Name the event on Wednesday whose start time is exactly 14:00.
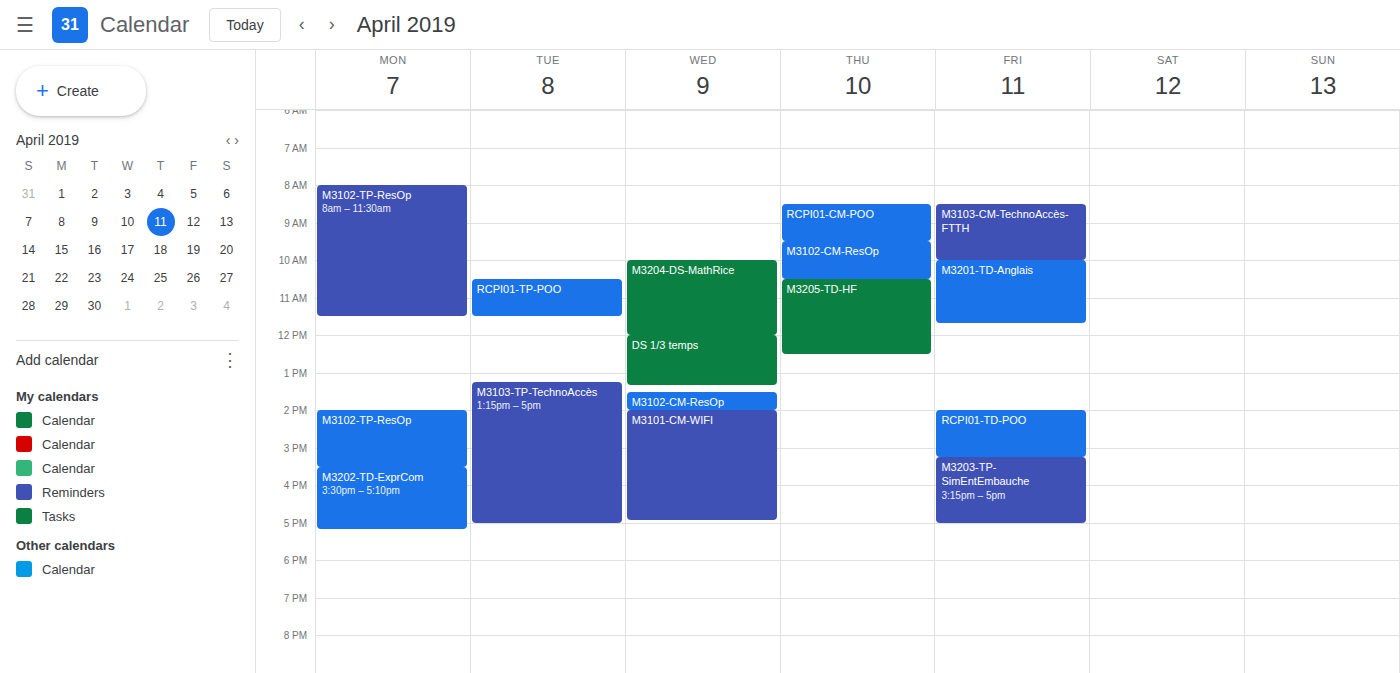
"M3101-CM-WIFI"